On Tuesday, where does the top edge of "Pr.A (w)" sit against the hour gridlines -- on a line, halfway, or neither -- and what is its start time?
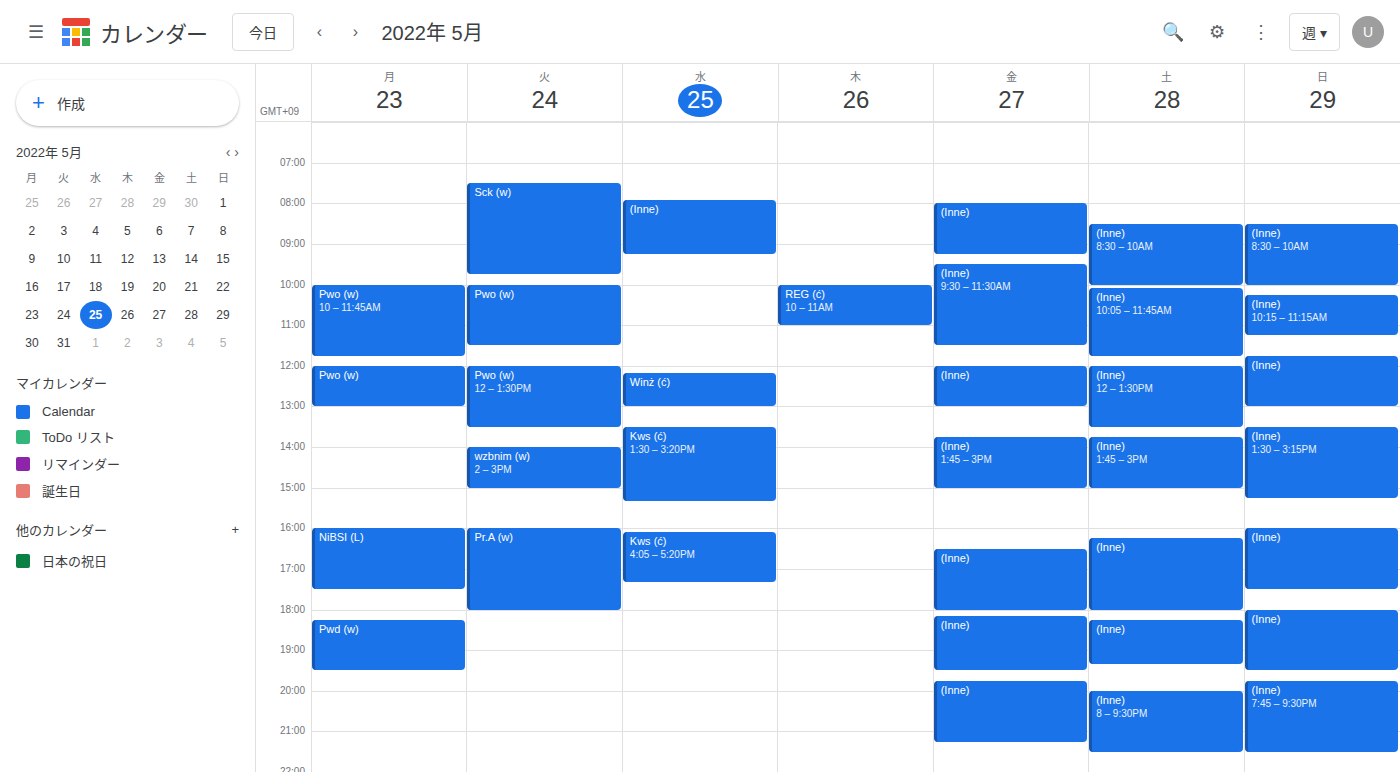
4:00 PM -- exactly on the 4 PM line.